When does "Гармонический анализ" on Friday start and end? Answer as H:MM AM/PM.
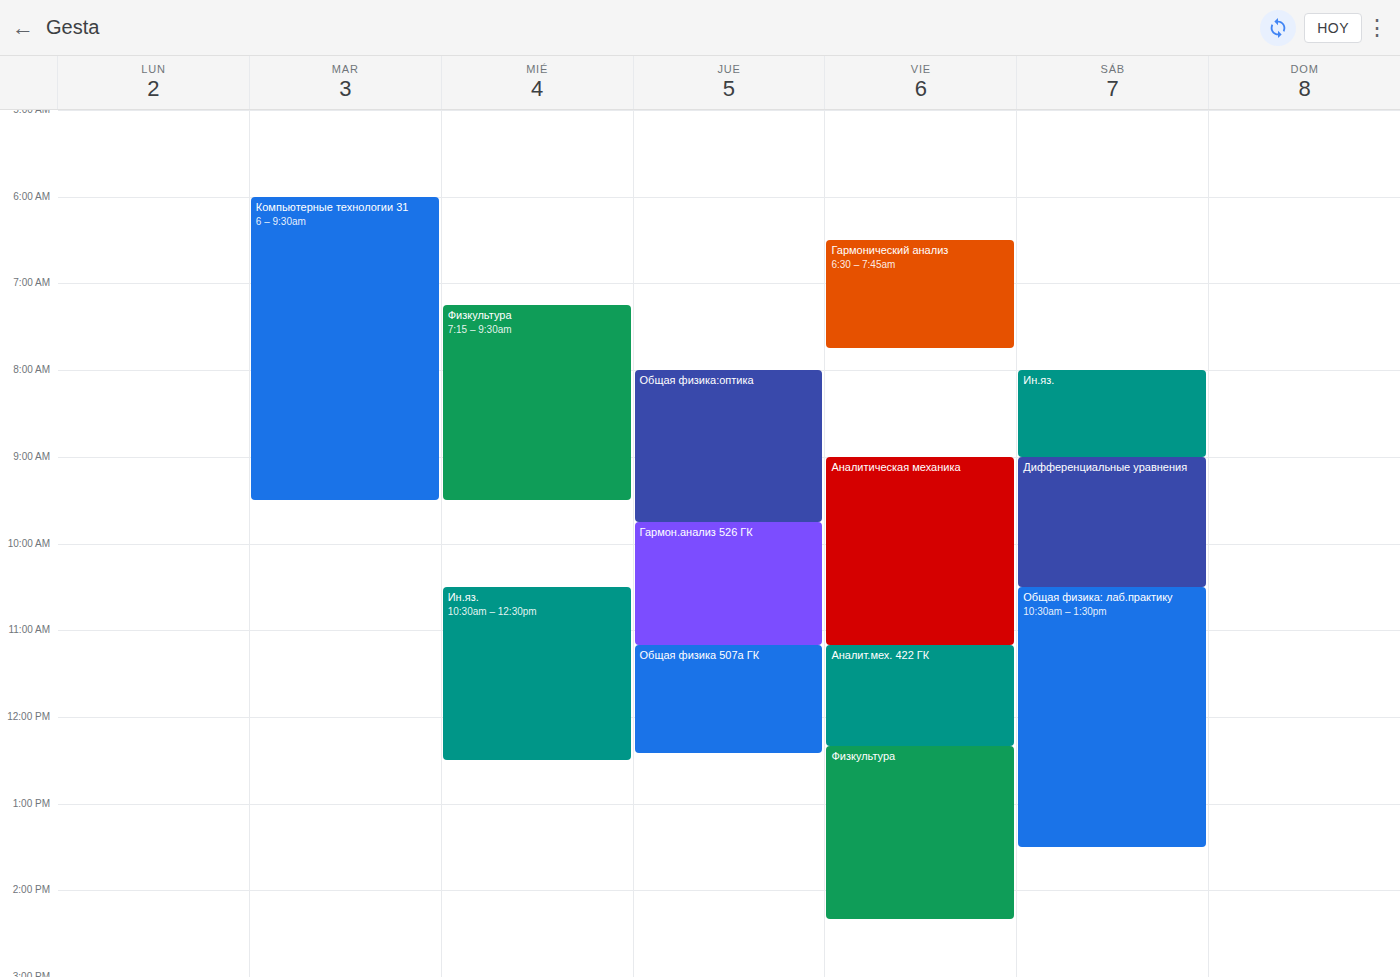
6:30 AM to 7:45 AM